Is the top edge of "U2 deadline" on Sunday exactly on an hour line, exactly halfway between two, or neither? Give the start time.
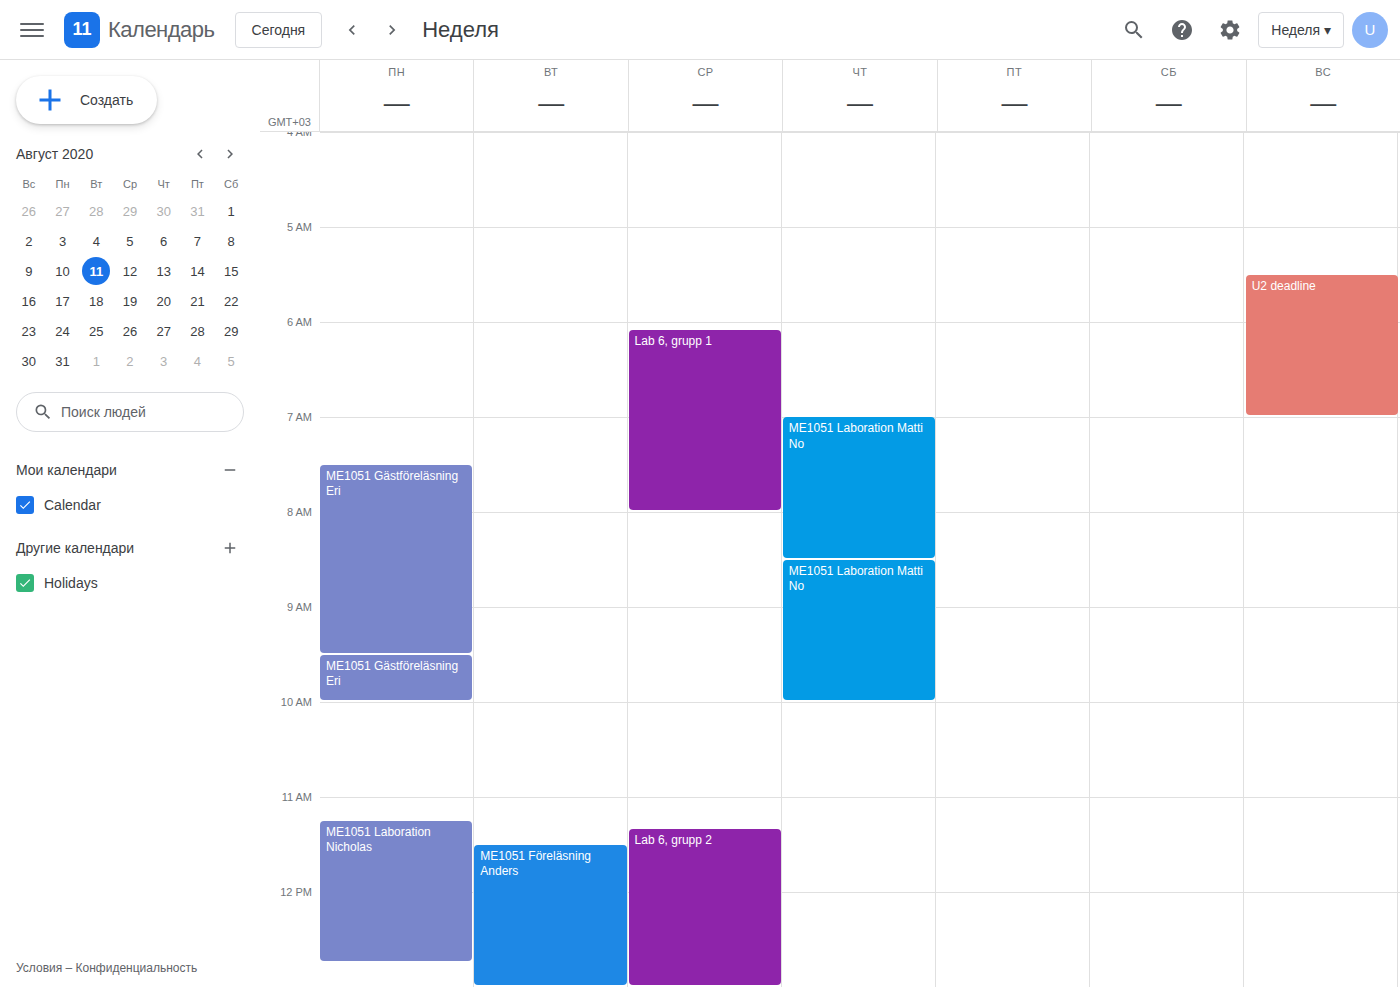
05:30 -- halfway between the 05:00 and 06:00 lines.